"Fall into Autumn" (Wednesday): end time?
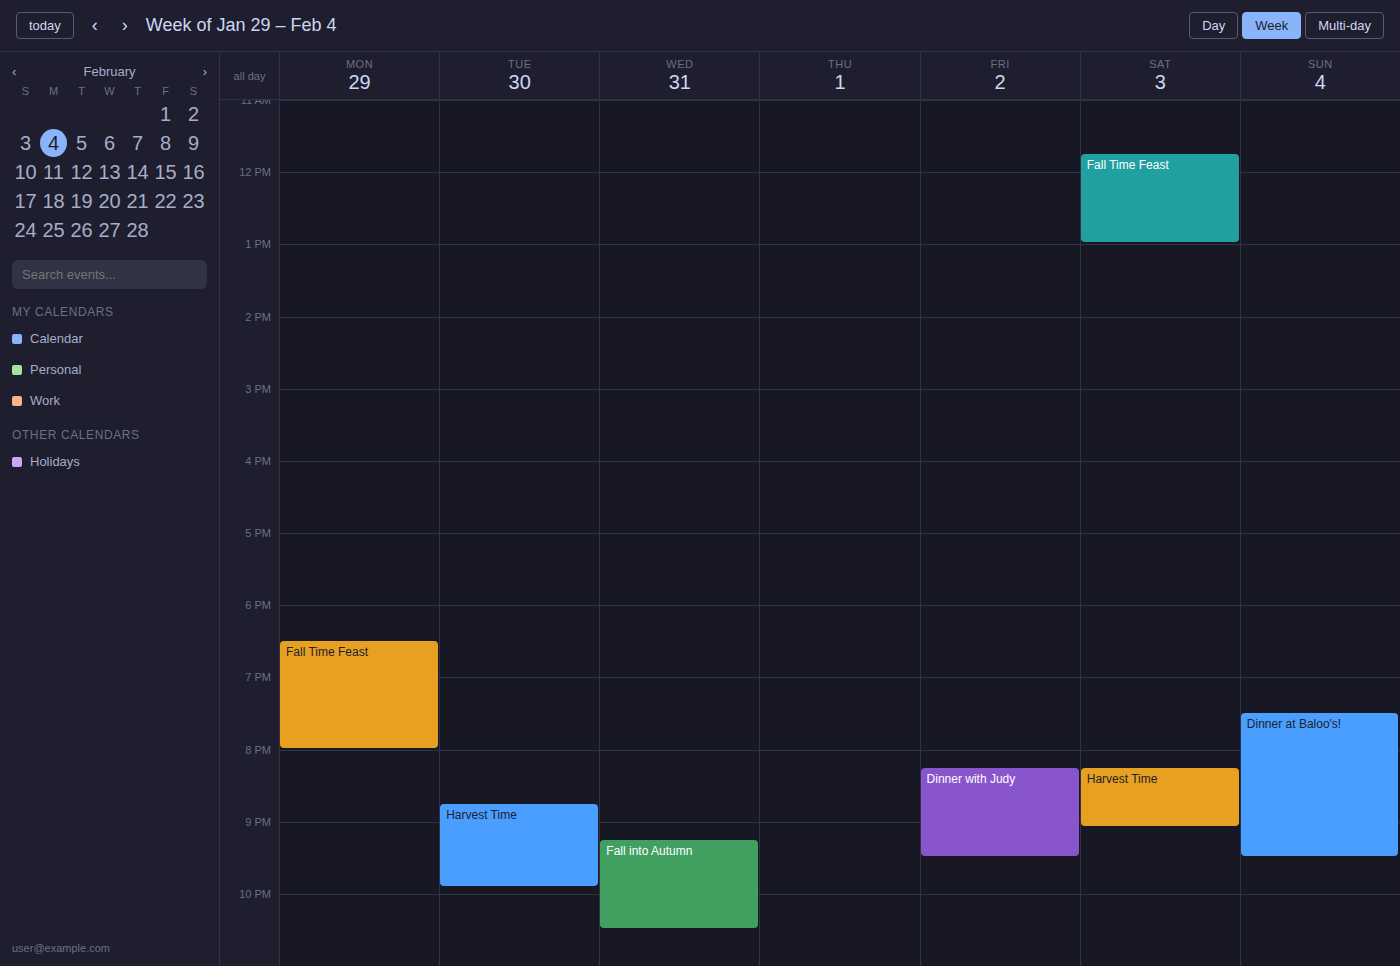
10:30 PM